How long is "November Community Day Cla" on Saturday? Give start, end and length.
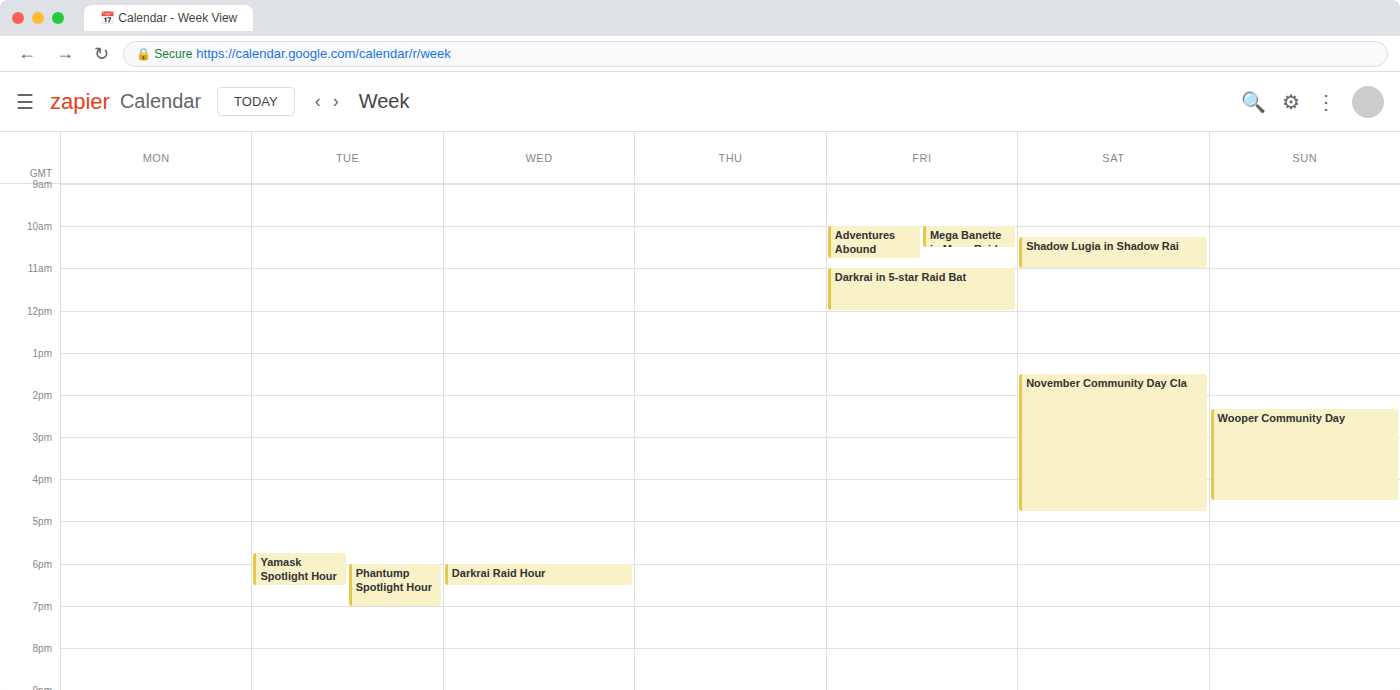
1:30 PM to 4:45 PM, 3 hours 15 minutes